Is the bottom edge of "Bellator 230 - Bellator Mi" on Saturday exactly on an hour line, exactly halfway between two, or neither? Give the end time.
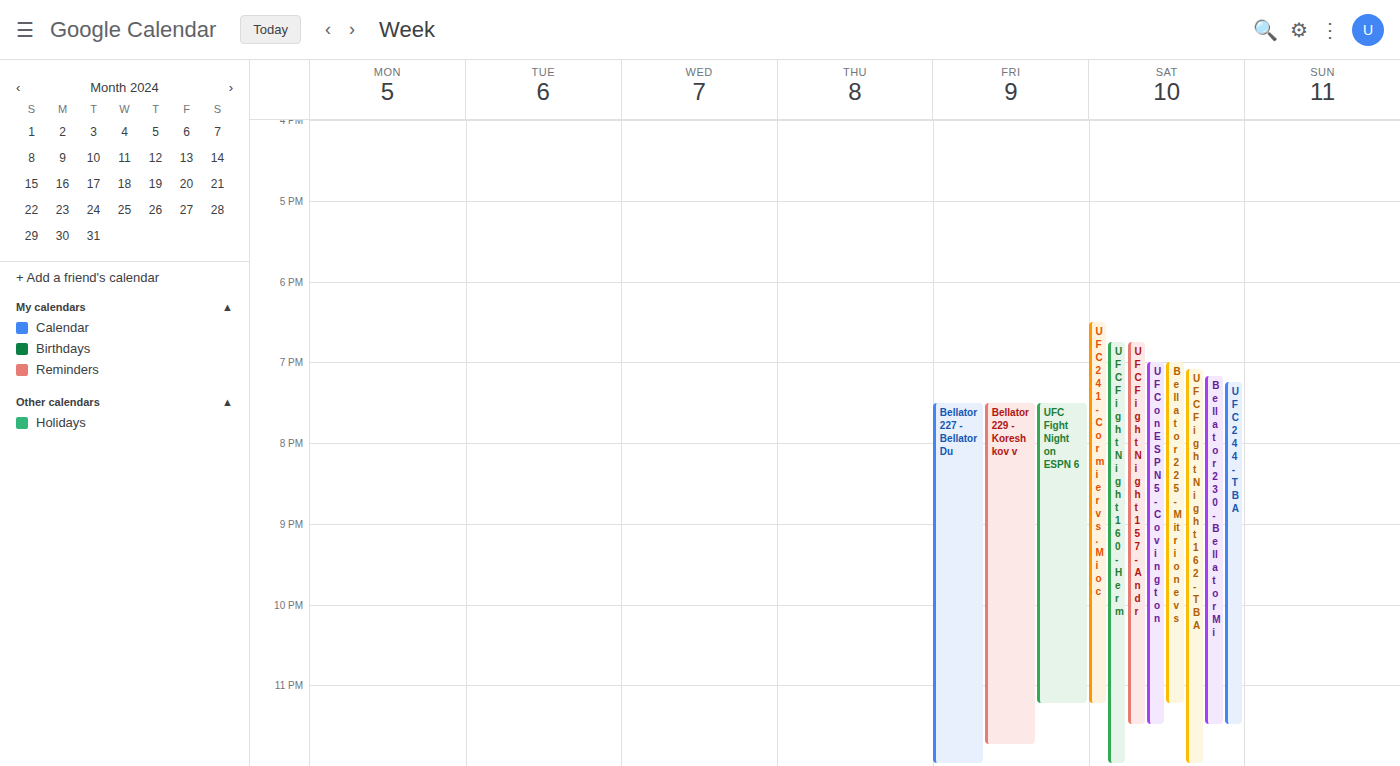
11:30 PM -- halfway between the 11 PM and 12 AM lines.